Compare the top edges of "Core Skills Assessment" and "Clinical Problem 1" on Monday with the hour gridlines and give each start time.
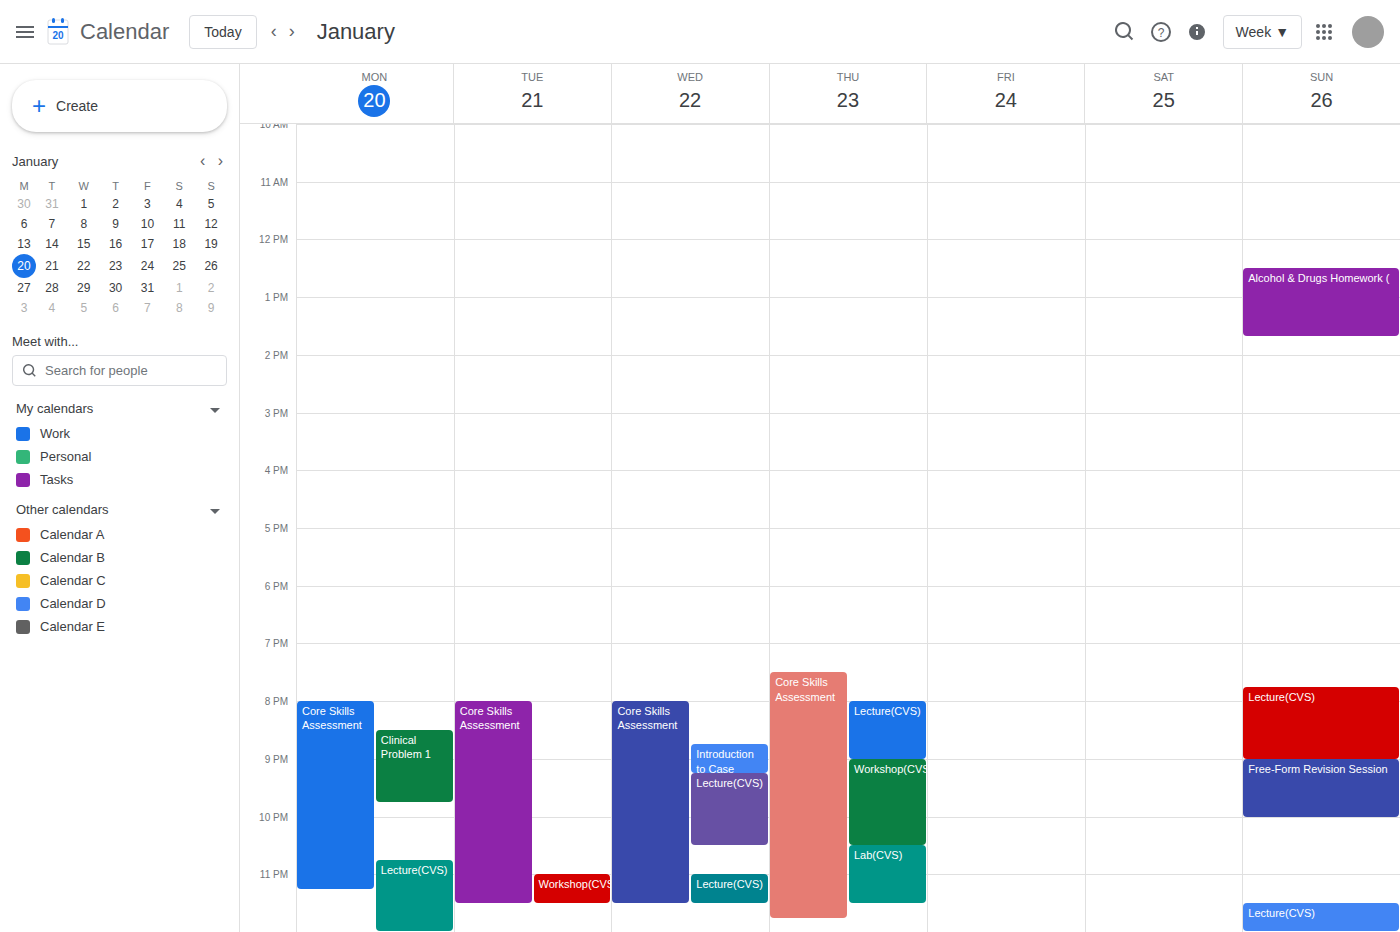
"Core Skills Assessment": 8:00 PM, exactly on the 8 PM line. "Clinical Problem 1": 8:30 PM, halfway between the 8 PM and 9 PM lines.